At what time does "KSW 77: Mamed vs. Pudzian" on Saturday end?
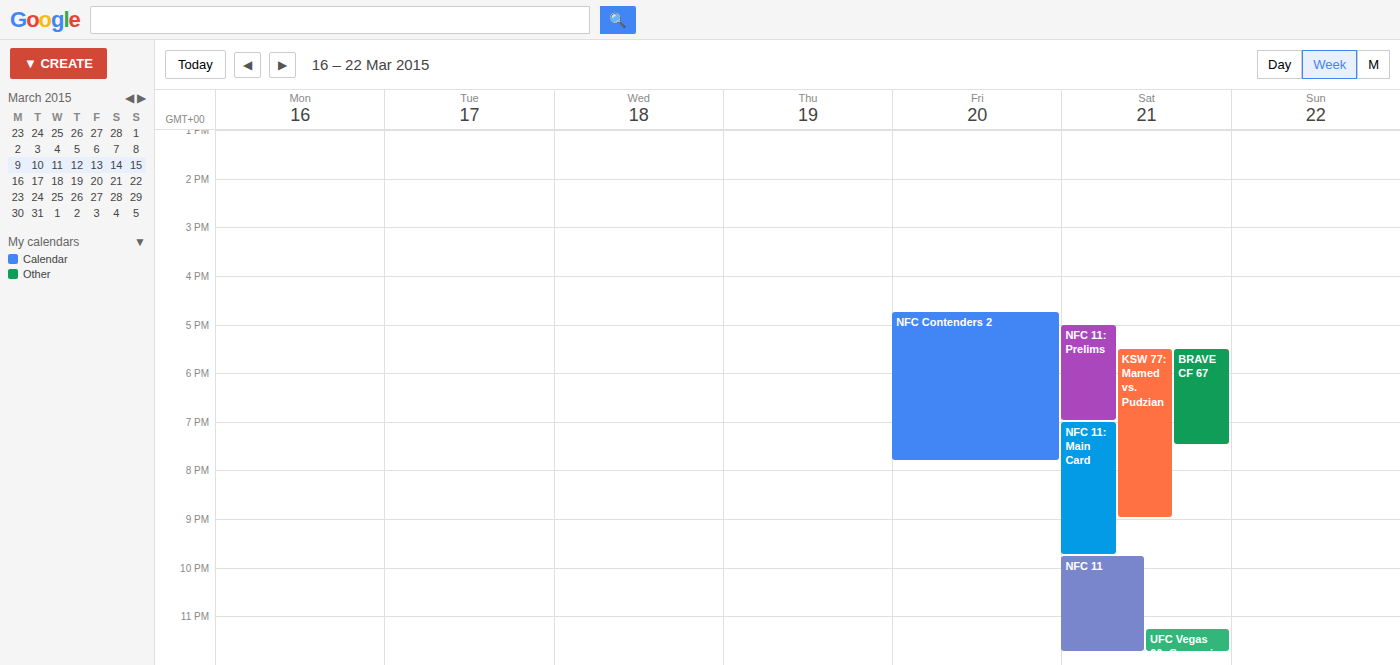
9:00 PM